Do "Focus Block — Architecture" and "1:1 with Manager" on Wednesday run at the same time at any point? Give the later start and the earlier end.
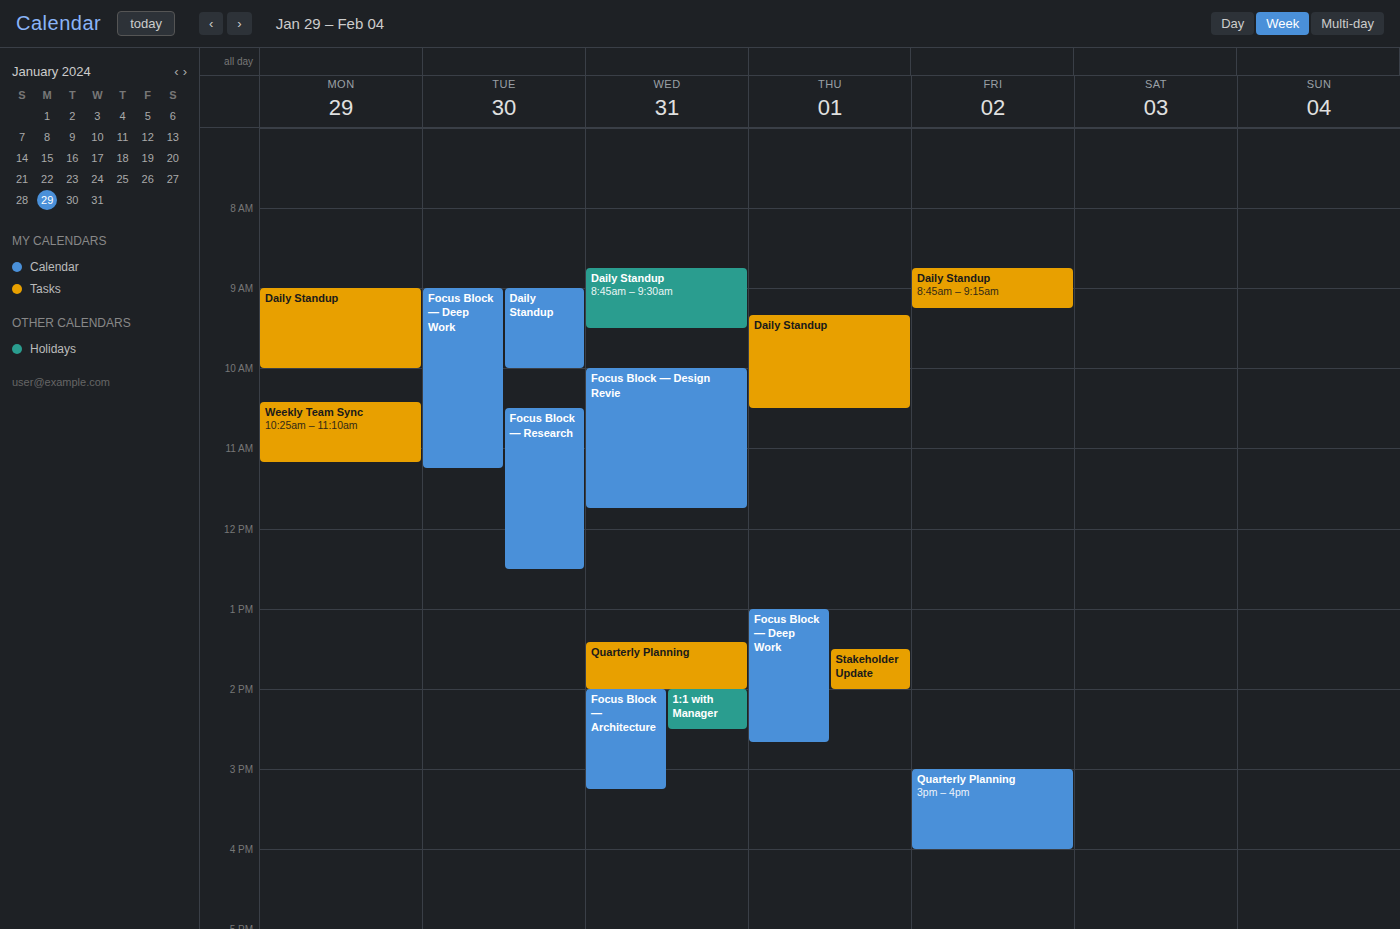
"1:1 with Manager" runs 2:00 PM to 2:30 PM, inside "Focus Block — Architecture" -- they overlap.